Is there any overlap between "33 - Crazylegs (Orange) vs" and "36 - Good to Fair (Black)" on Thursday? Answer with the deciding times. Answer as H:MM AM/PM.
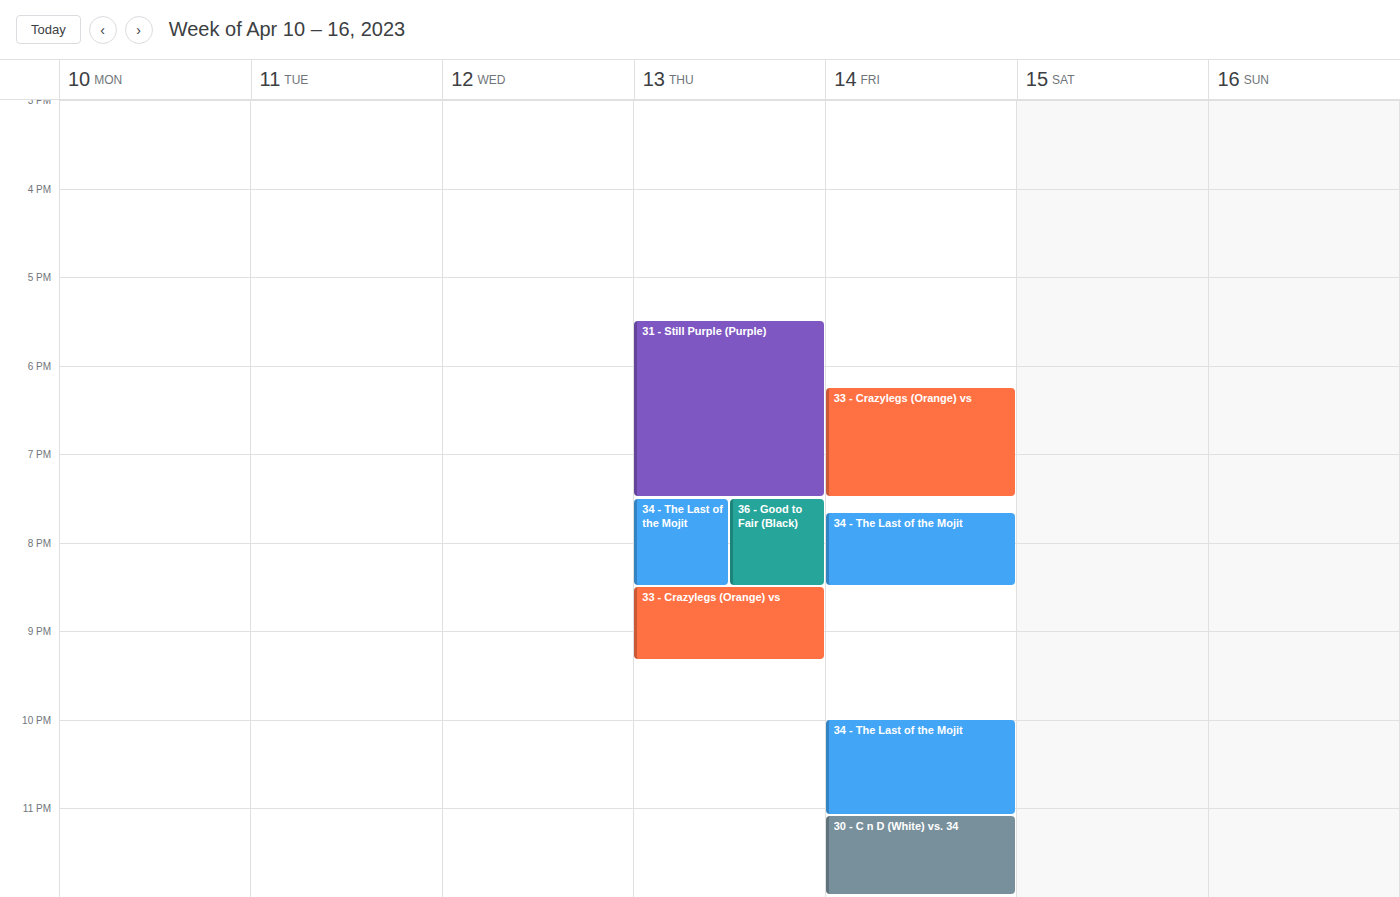
"36 - Good to Fair (Black)" ends at 8:30 PM, exactly when "33 - Crazylegs (Orange) vs" starts -- they touch but do not overlap.